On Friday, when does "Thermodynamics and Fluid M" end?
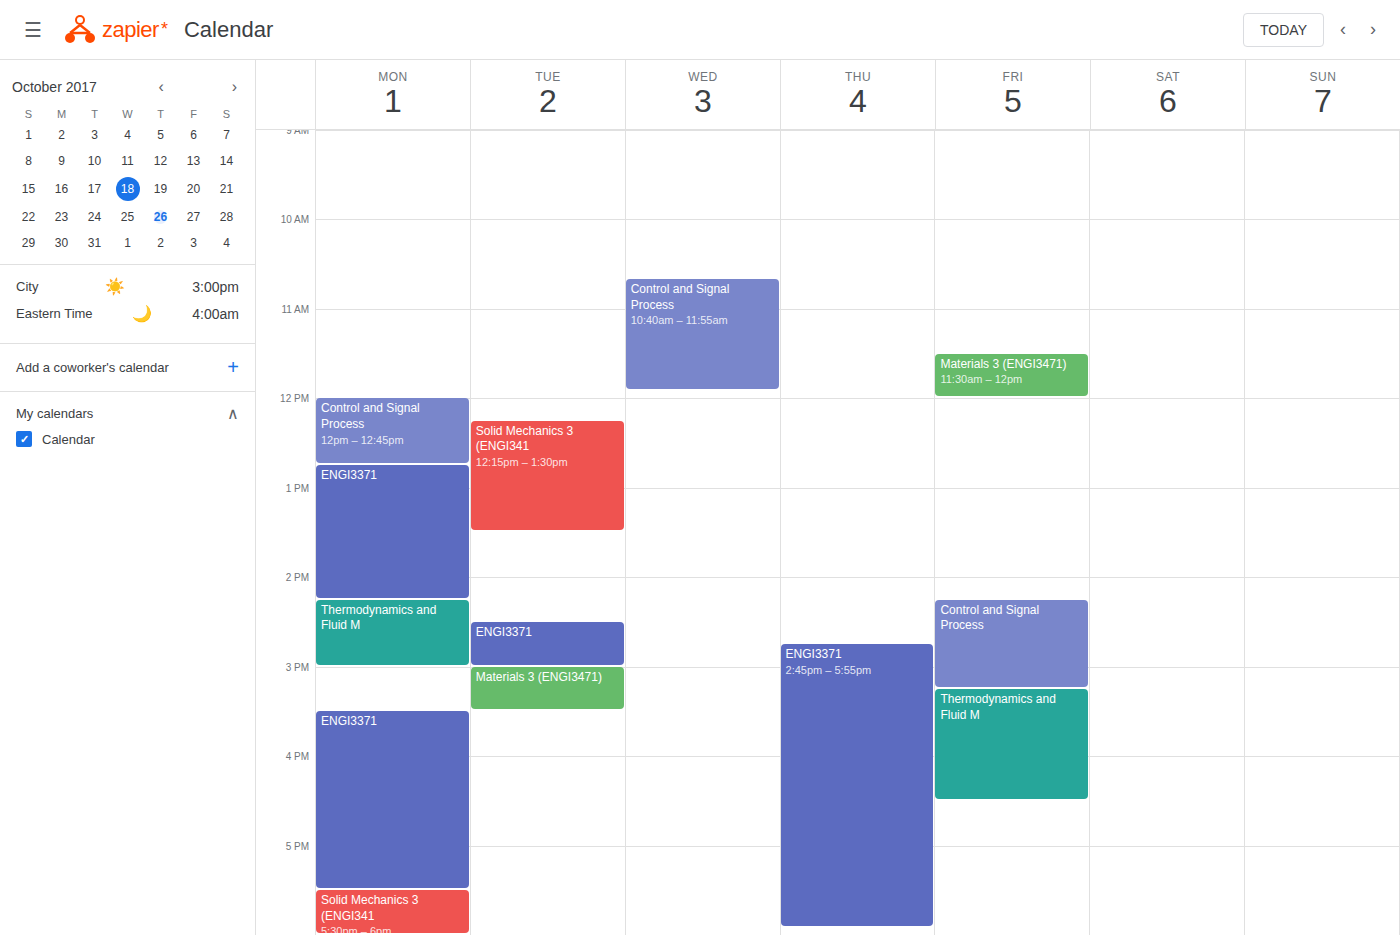
4:30 PM